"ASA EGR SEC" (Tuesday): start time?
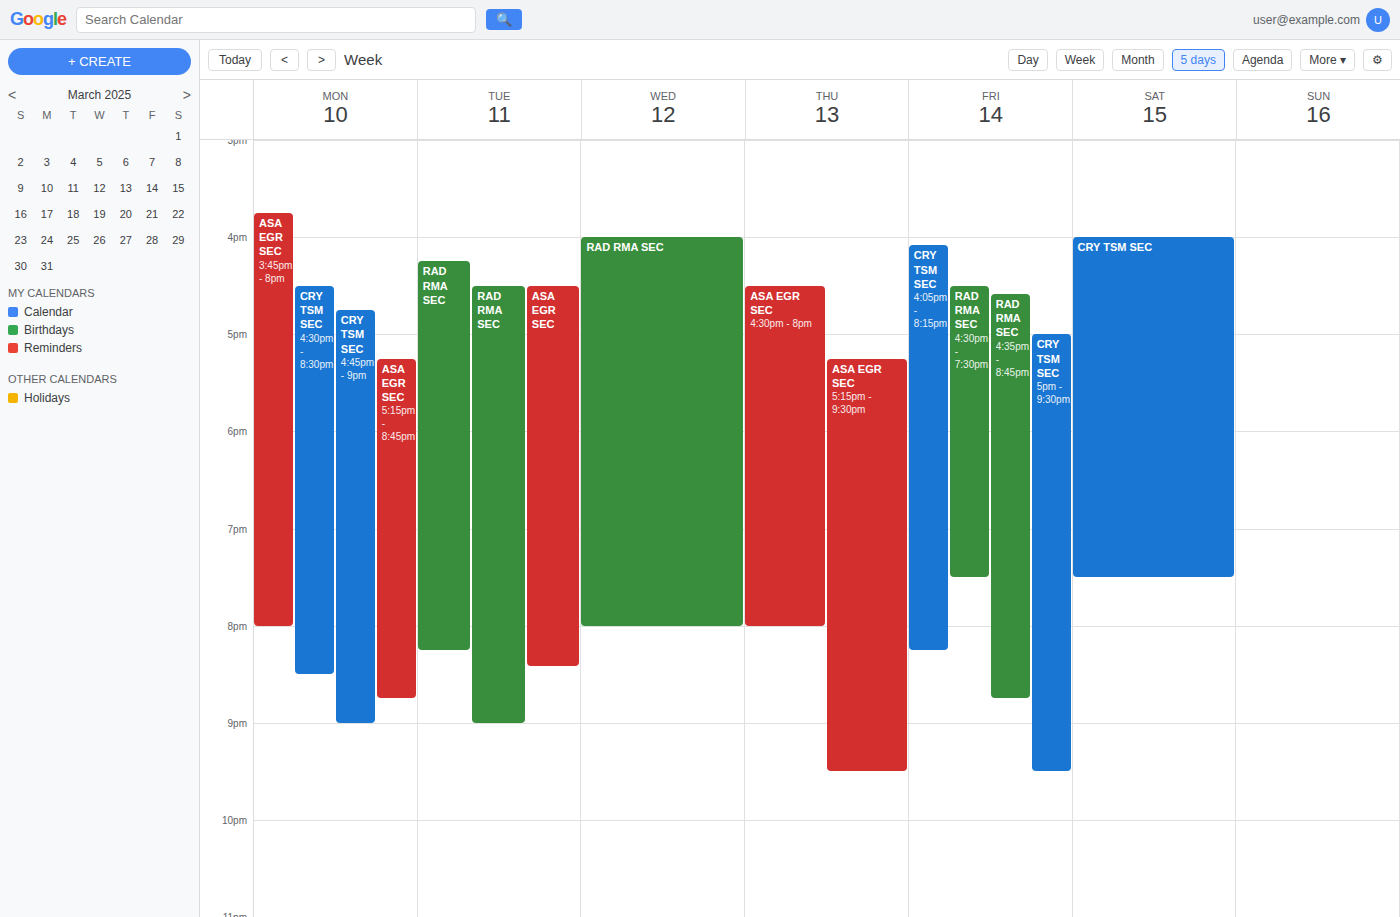
4:30 PM